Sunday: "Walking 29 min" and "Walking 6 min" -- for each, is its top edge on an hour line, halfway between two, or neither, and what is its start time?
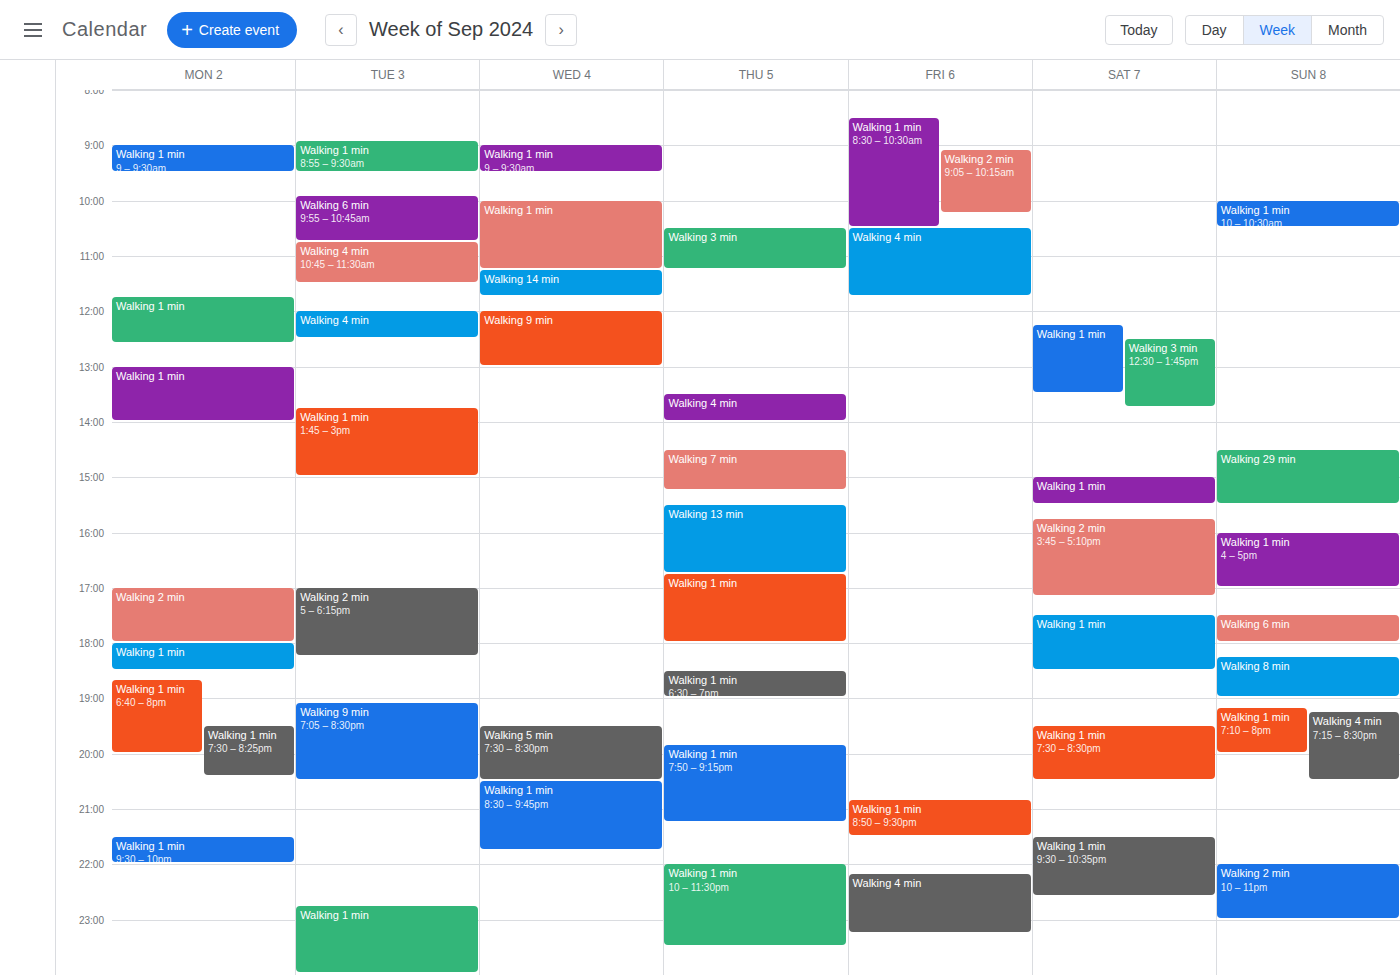
"Walking 29 min": 2:30 PM, halfway between the 2 PM and 3 PM lines. "Walking 6 min": 5:30 PM, halfway between the 5 PM and 6 PM lines.